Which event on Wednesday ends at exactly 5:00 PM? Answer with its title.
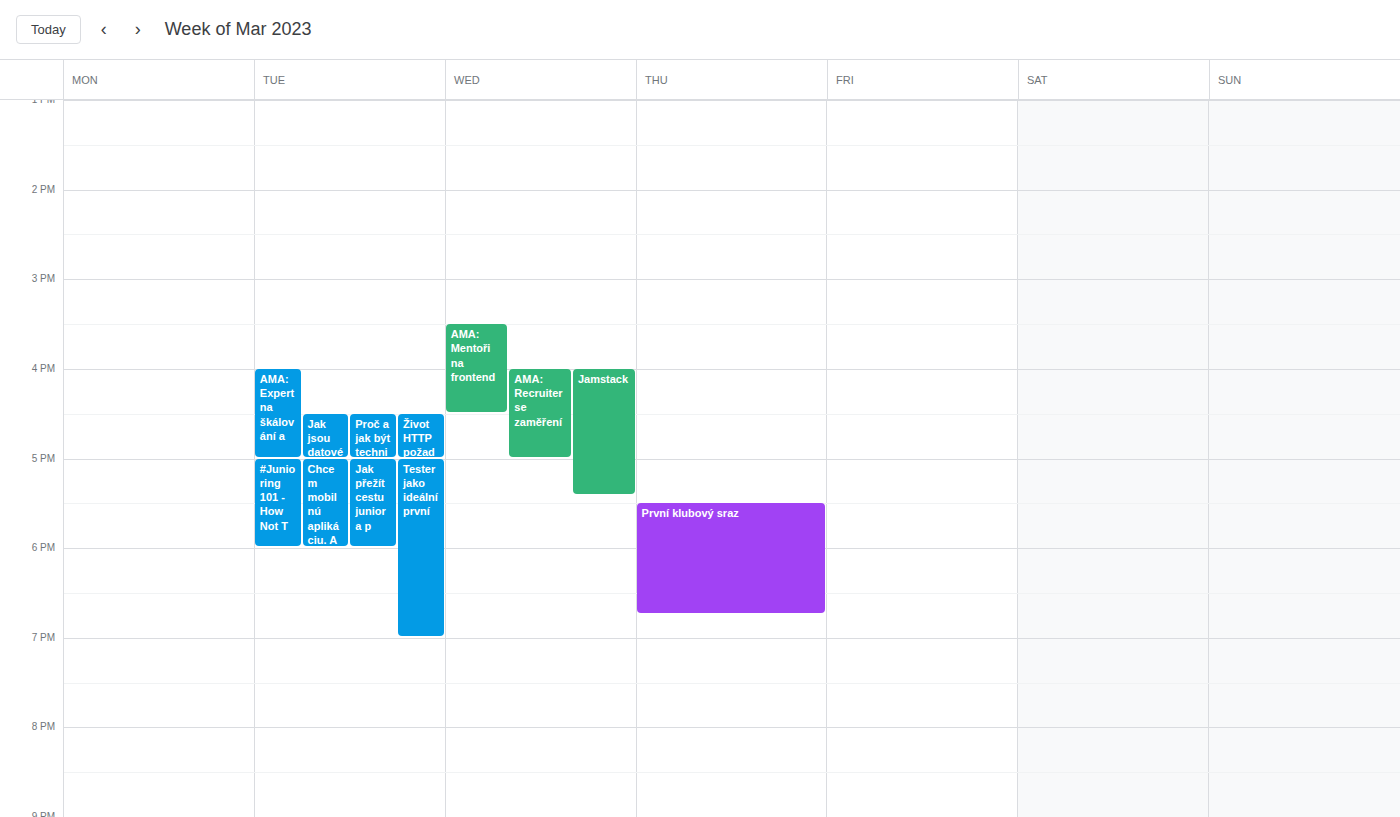
"AMA: Recruiter se zaměření"